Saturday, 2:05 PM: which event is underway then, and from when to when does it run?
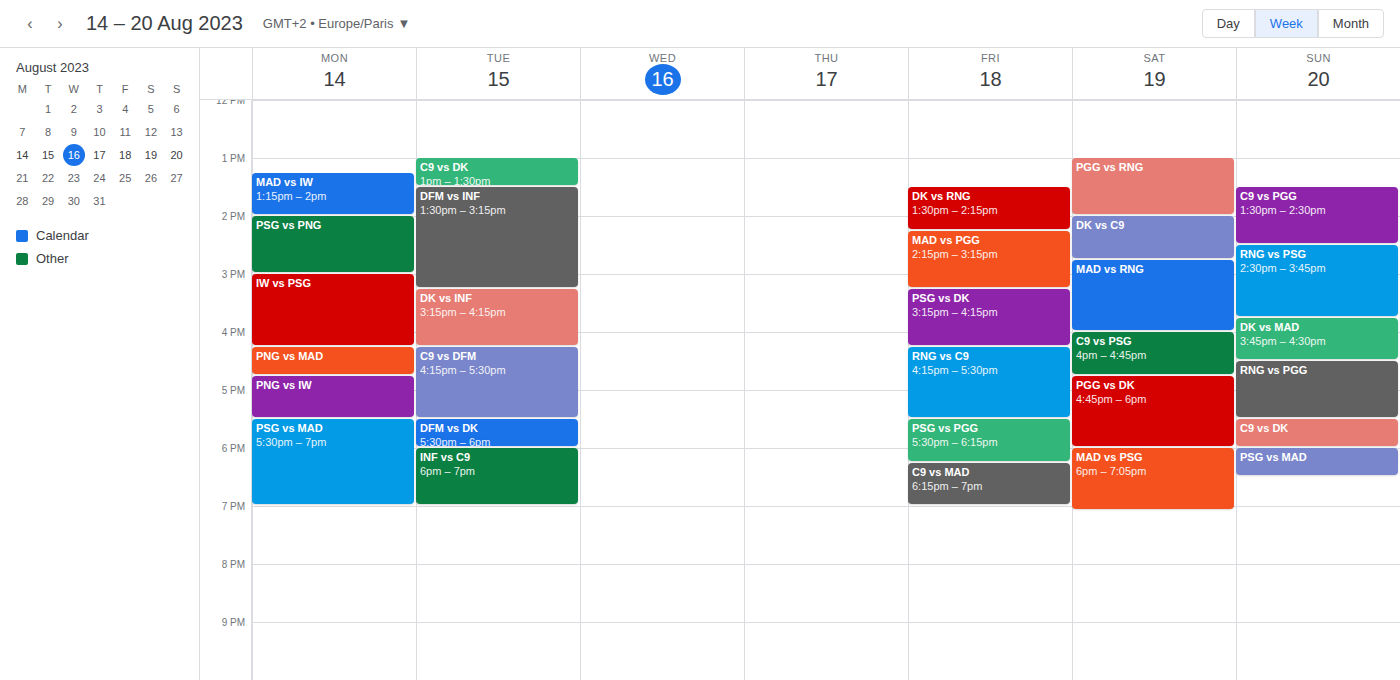
"DK vs C9", 2:00 PM to 2:45 PM